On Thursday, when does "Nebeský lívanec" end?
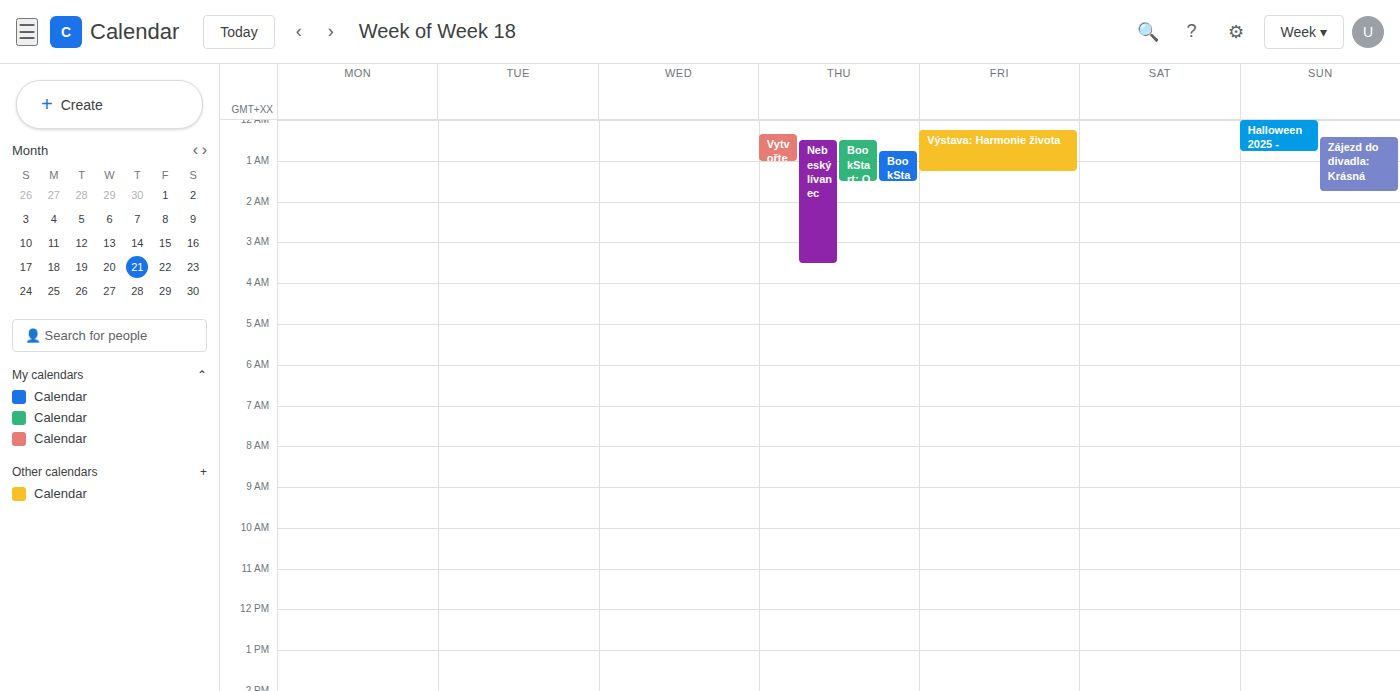
3:30 AM